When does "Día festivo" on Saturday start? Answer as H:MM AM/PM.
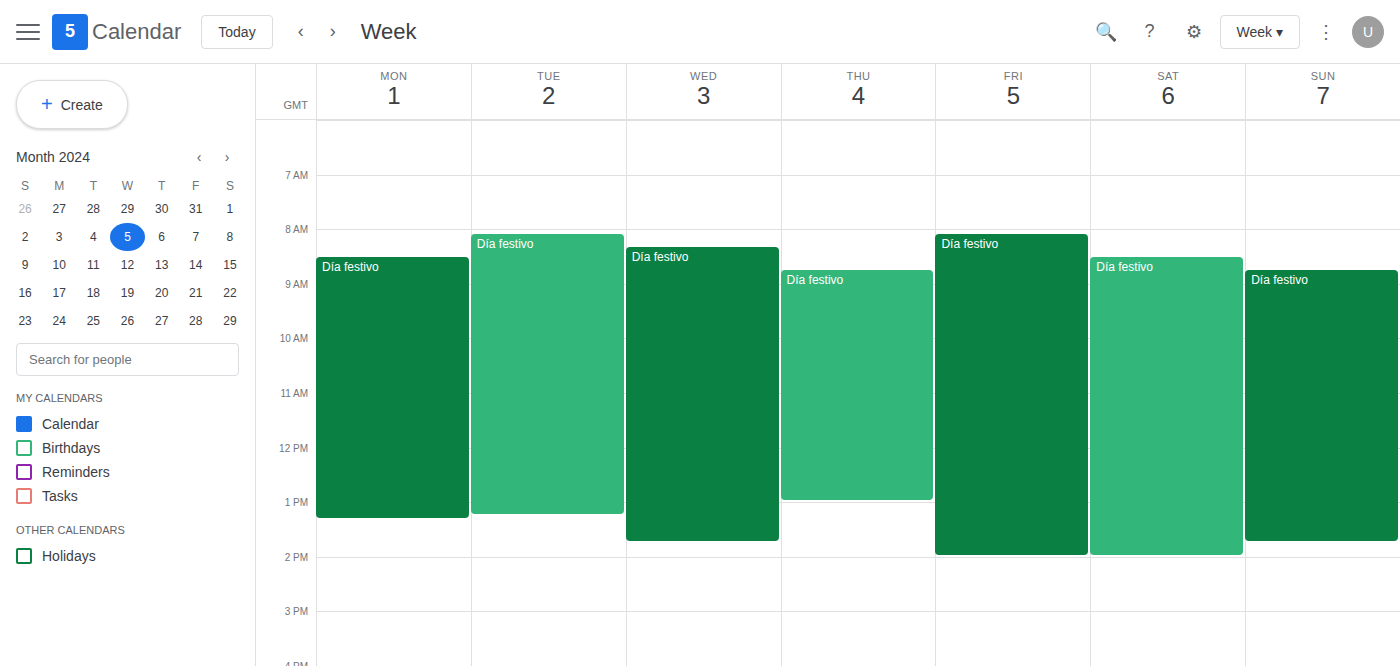
8:30 AM